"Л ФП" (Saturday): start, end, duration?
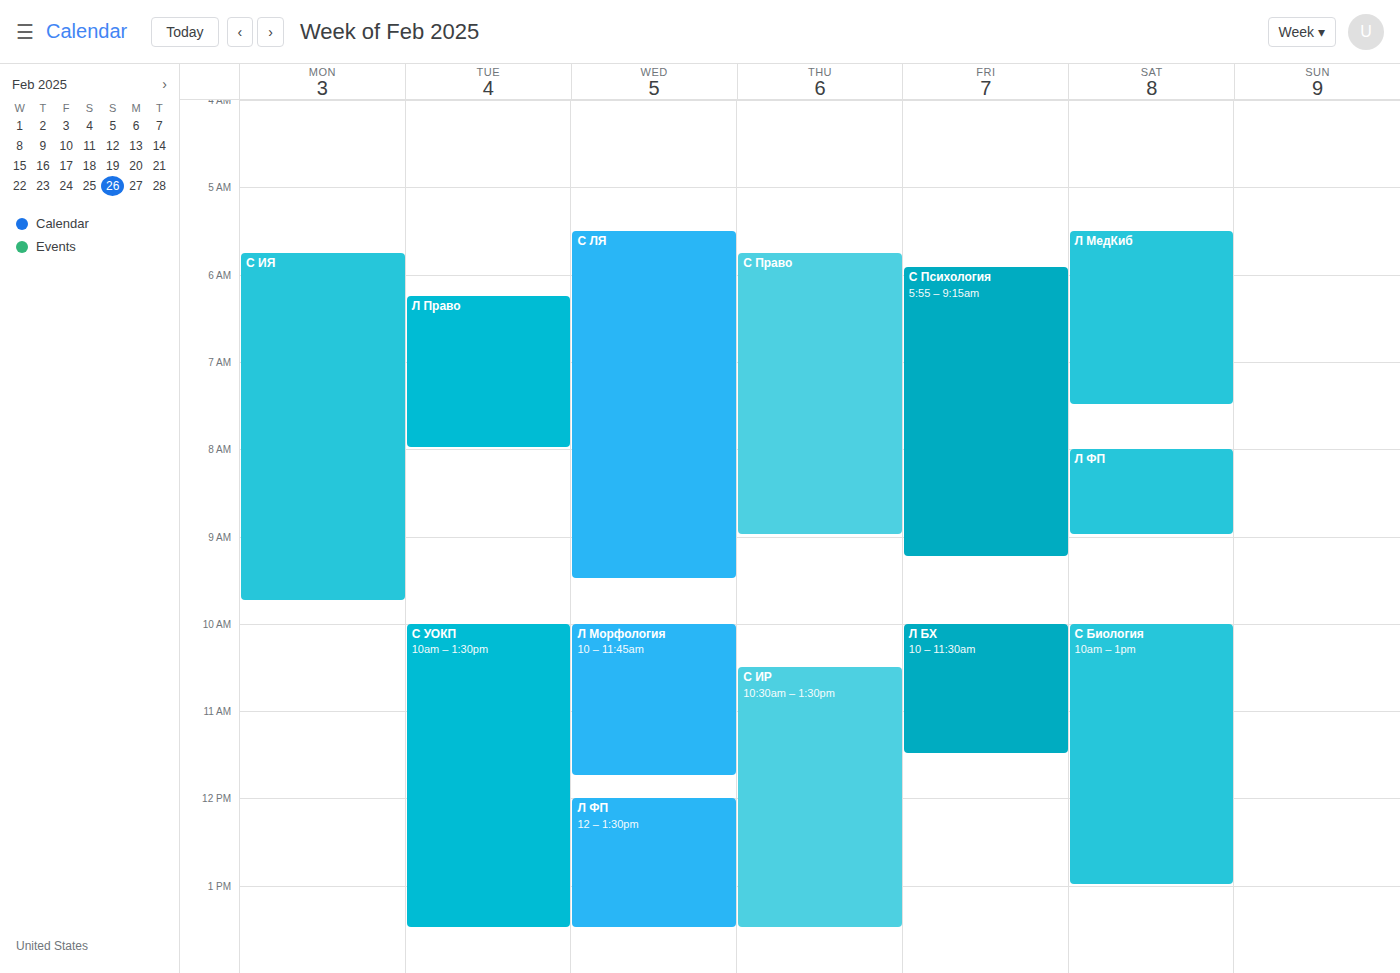
8:00 AM to 9:00 AM, 1 hour